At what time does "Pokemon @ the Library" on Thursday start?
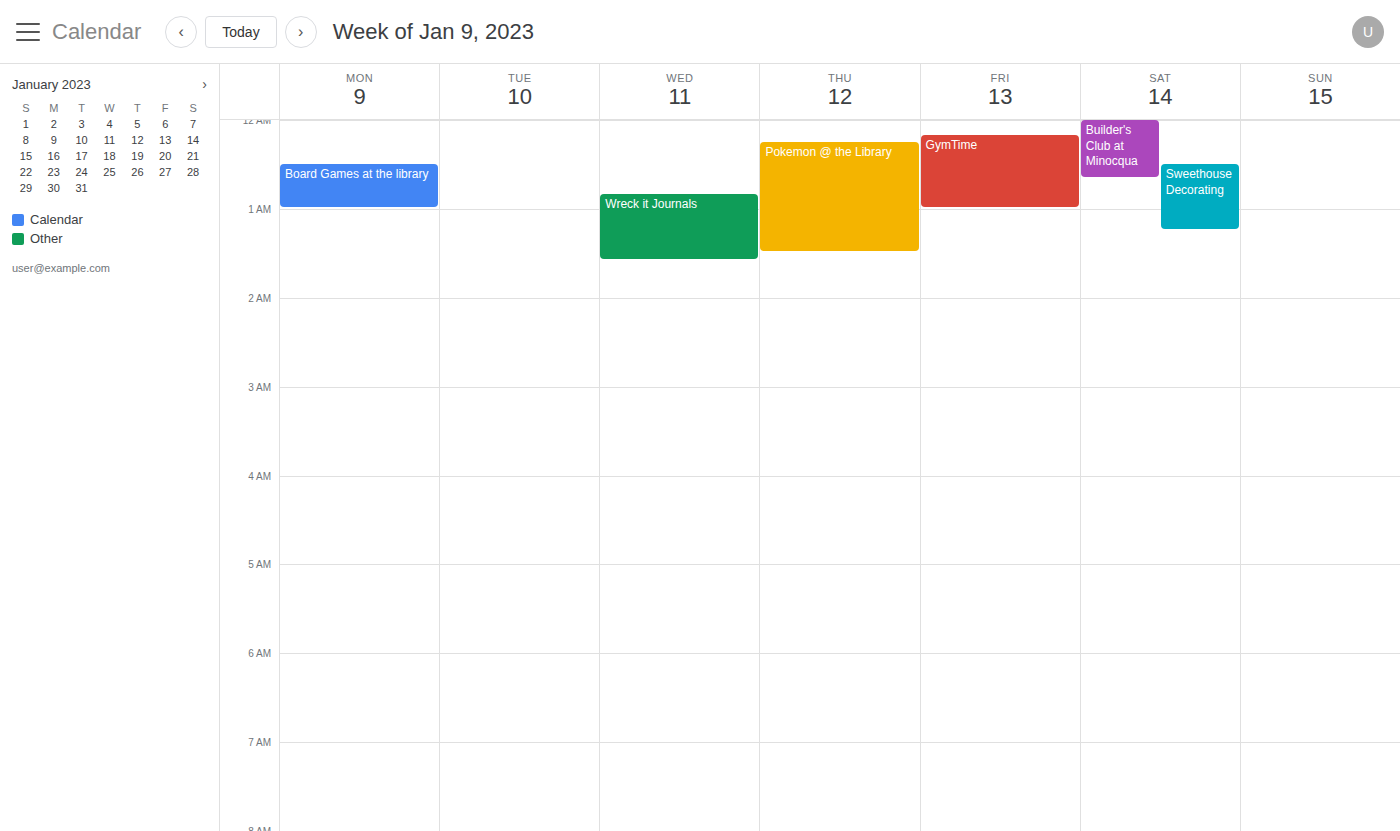
12:15 AM